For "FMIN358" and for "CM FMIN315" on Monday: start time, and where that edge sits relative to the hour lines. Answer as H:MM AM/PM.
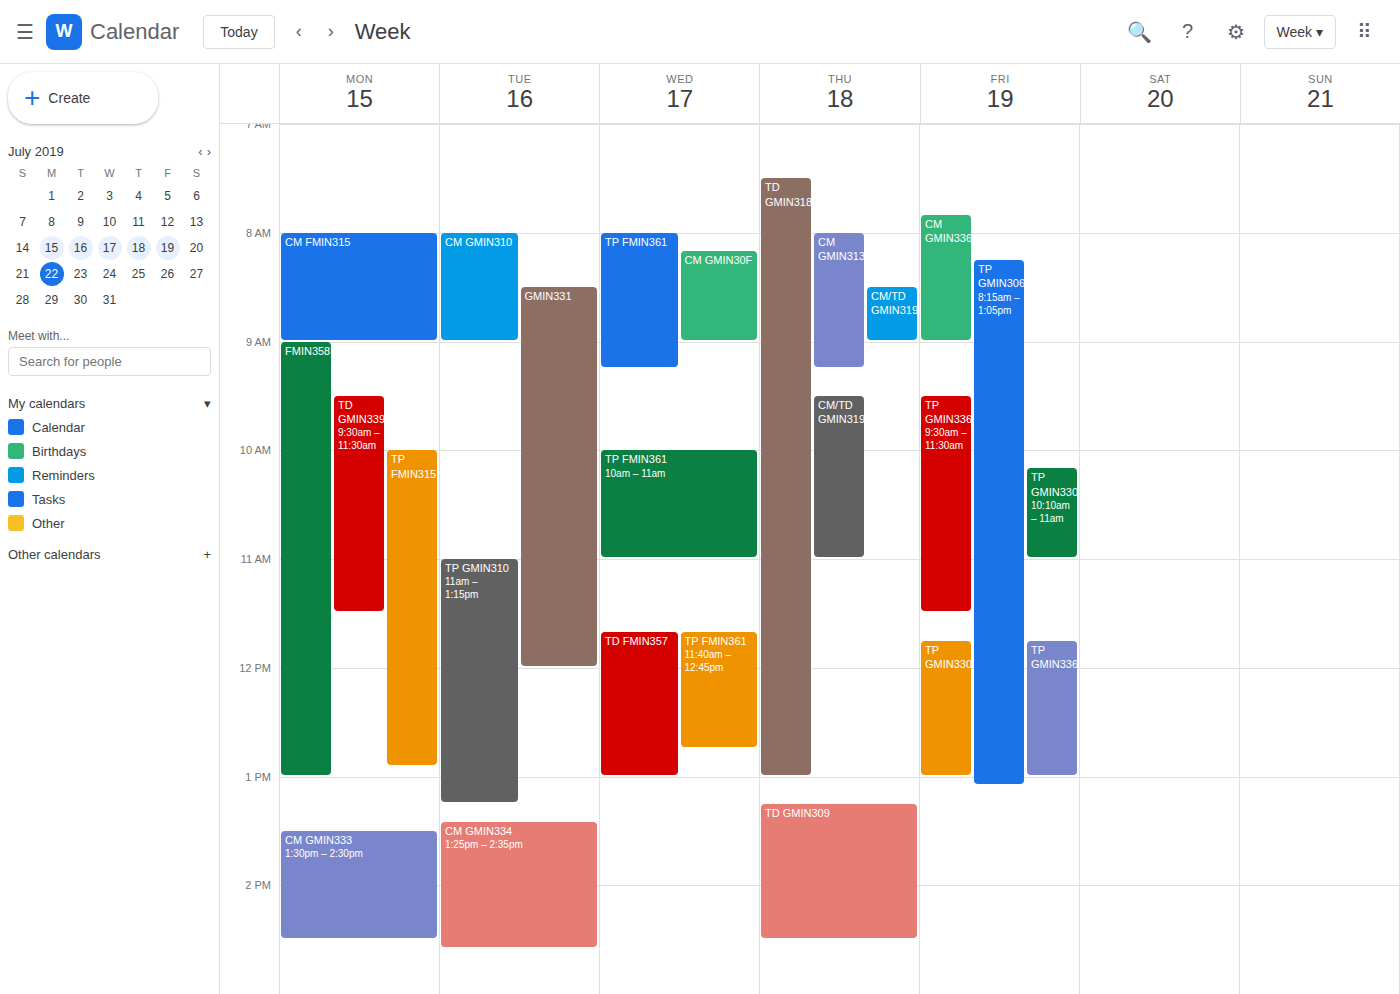
"FMIN358": 9:00 AM, exactly on the 9 AM line. "CM FMIN315": 8:00 AM, exactly on the 8 AM line.